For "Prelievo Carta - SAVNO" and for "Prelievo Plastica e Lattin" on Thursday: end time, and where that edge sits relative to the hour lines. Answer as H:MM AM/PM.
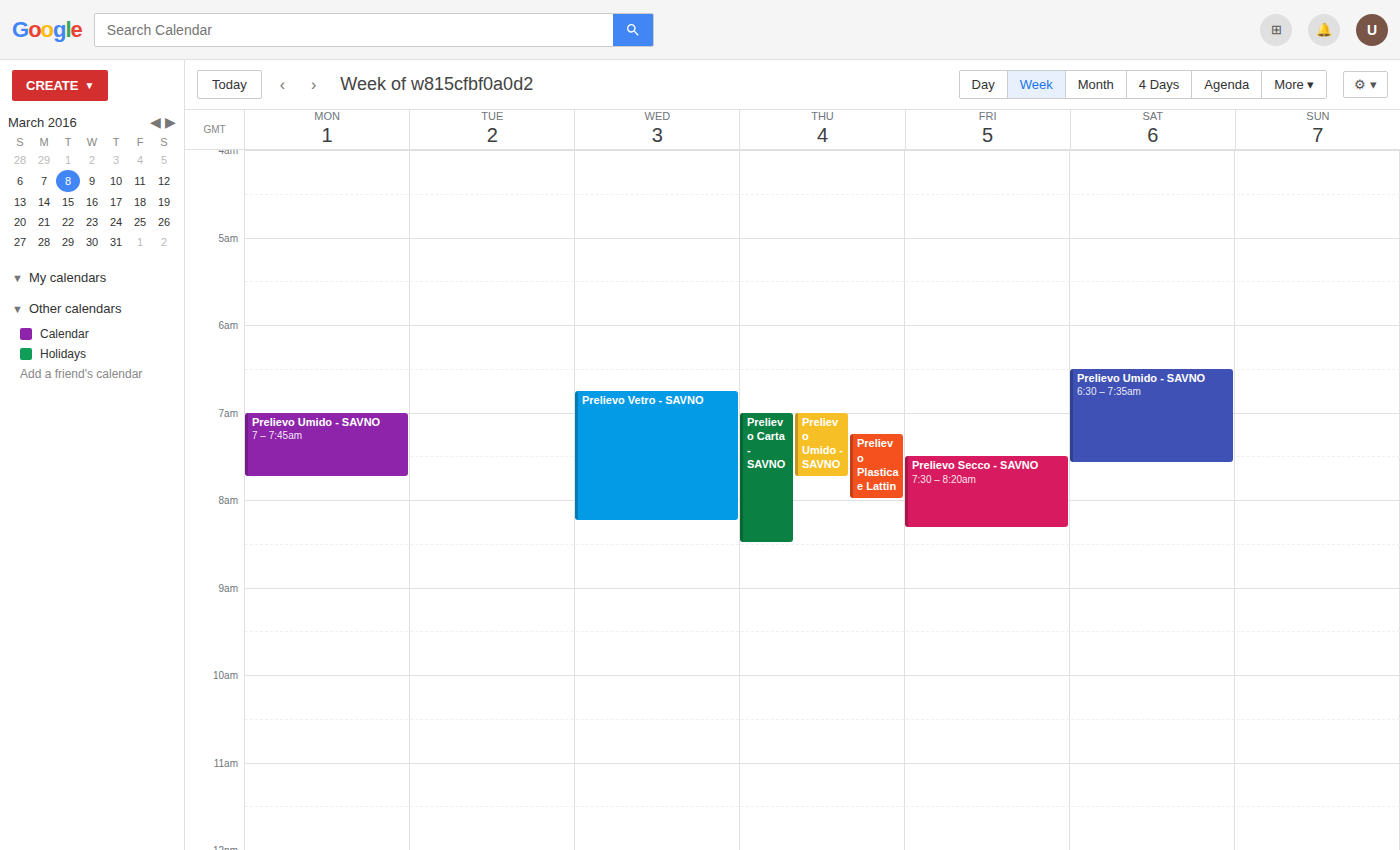
"Prelievo Carta - SAVNO": 8:30 AM, halfway between the 8 AM and 9 AM lines. "Prelievo Plastica e Lattin": 8:00 AM, exactly on the 8 AM line.